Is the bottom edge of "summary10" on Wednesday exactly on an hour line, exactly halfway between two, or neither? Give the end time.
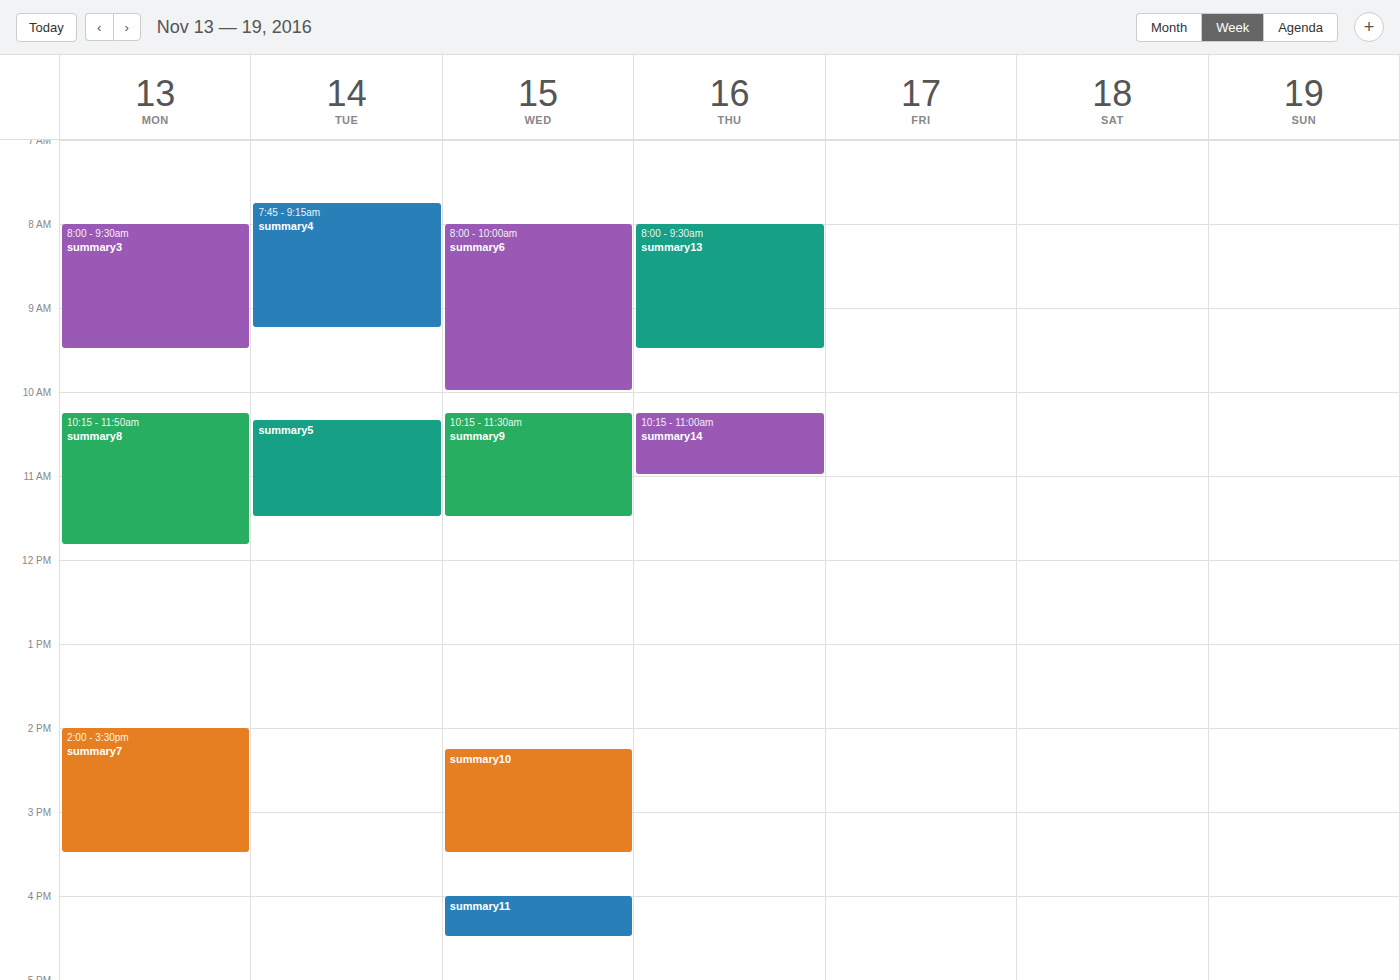
3:30 PM -- halfway between the 3 PM and 4 PM lines.